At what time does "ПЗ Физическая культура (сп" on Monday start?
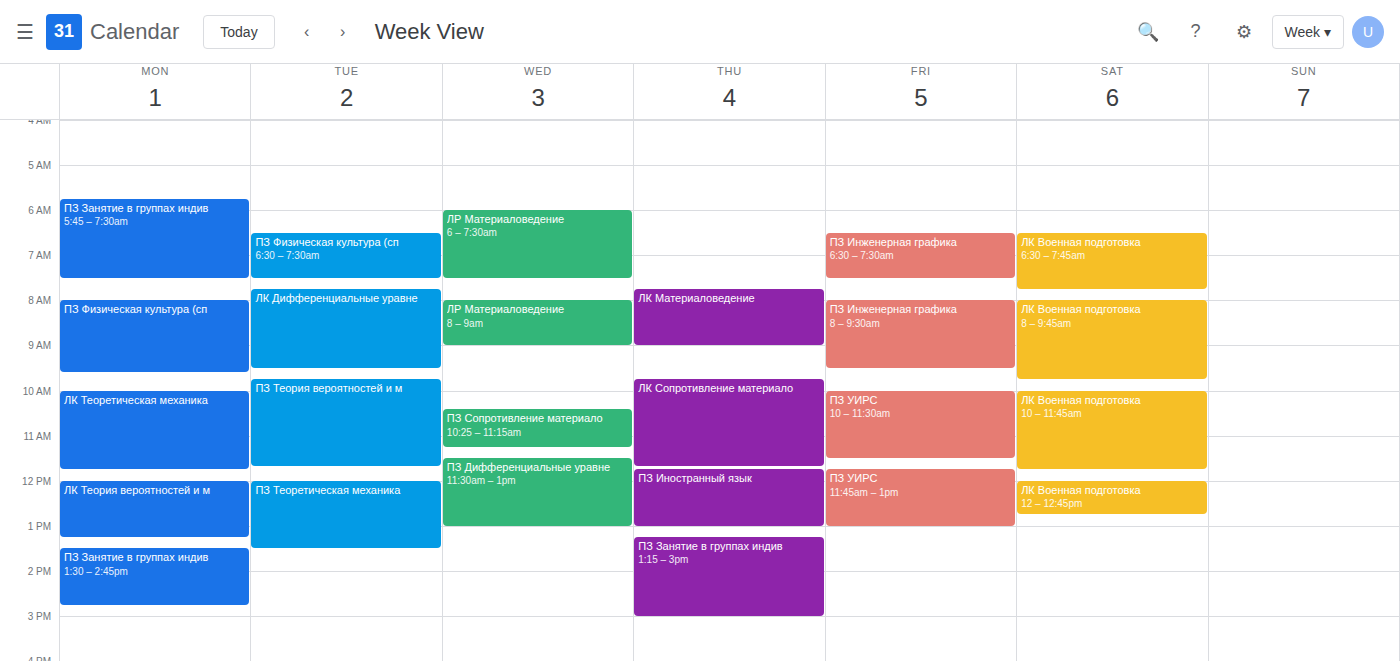
8:00 AM